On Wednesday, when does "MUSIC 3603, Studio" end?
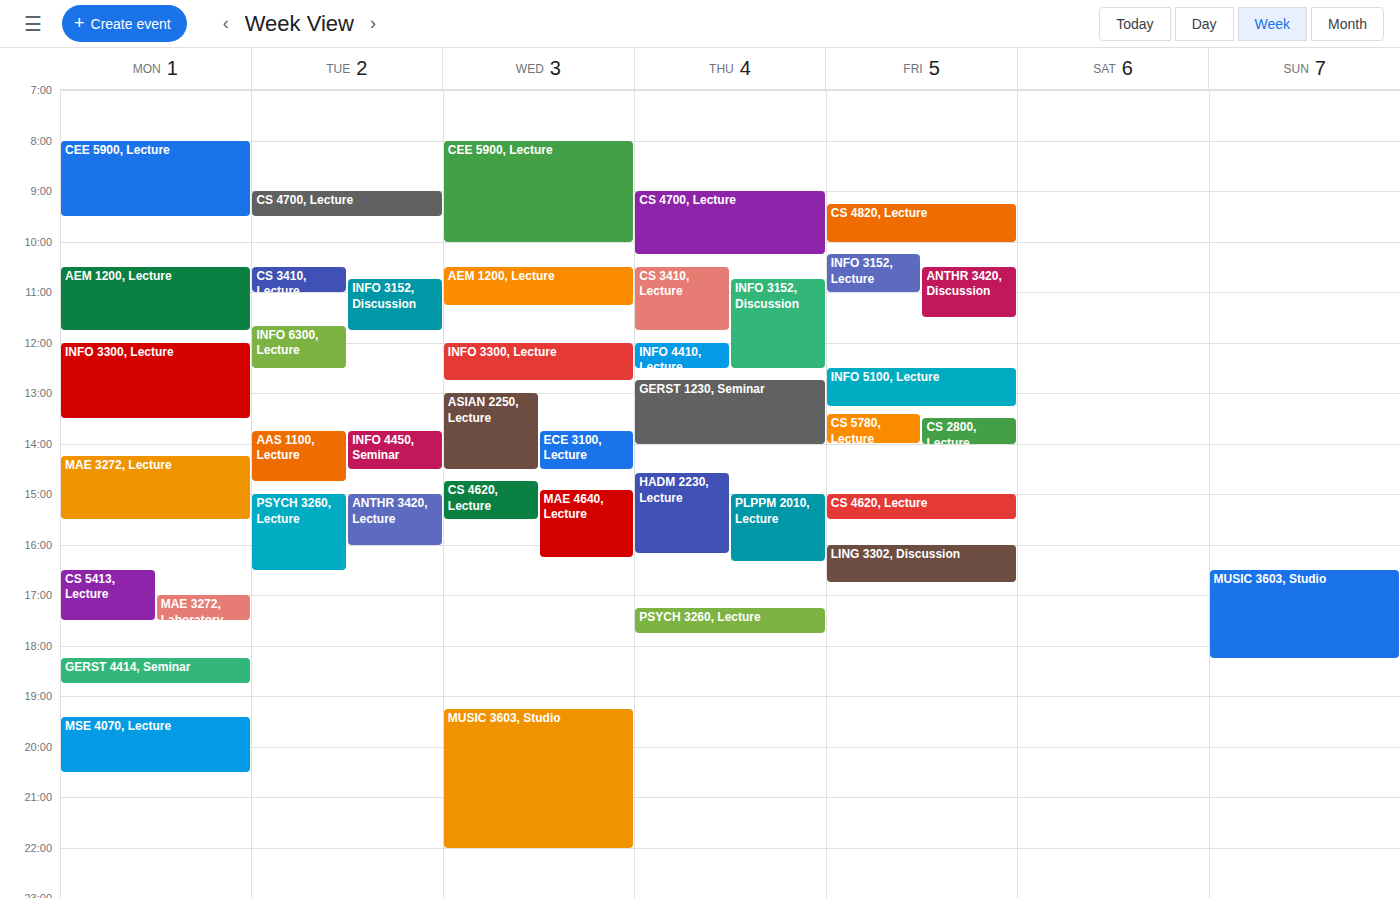
10:00 PM